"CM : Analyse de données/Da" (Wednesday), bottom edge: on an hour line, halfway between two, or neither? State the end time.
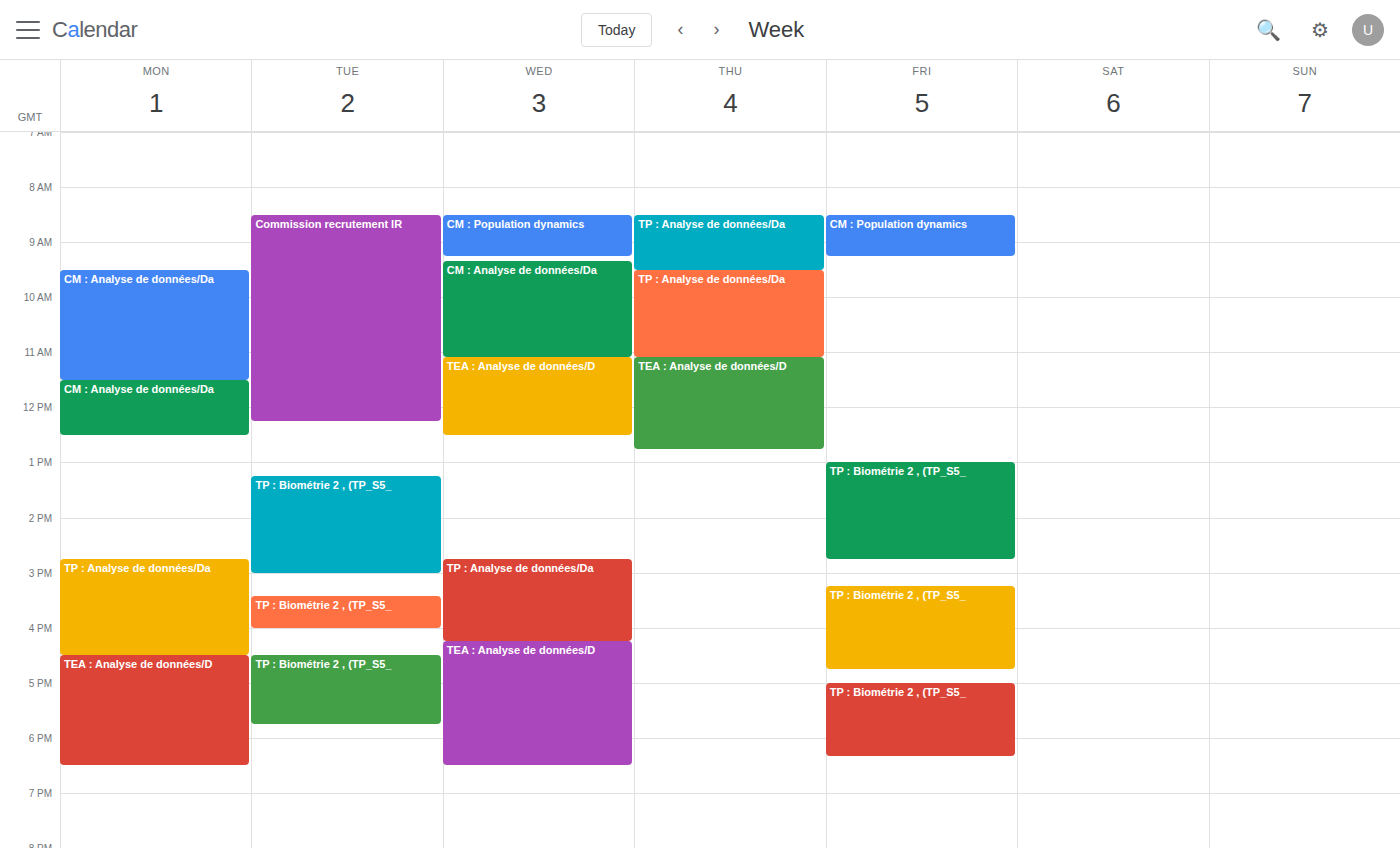
11:05 AM -- neither: 5 minutes below the 11 AM line and 55 minutes above the 12 PM line.